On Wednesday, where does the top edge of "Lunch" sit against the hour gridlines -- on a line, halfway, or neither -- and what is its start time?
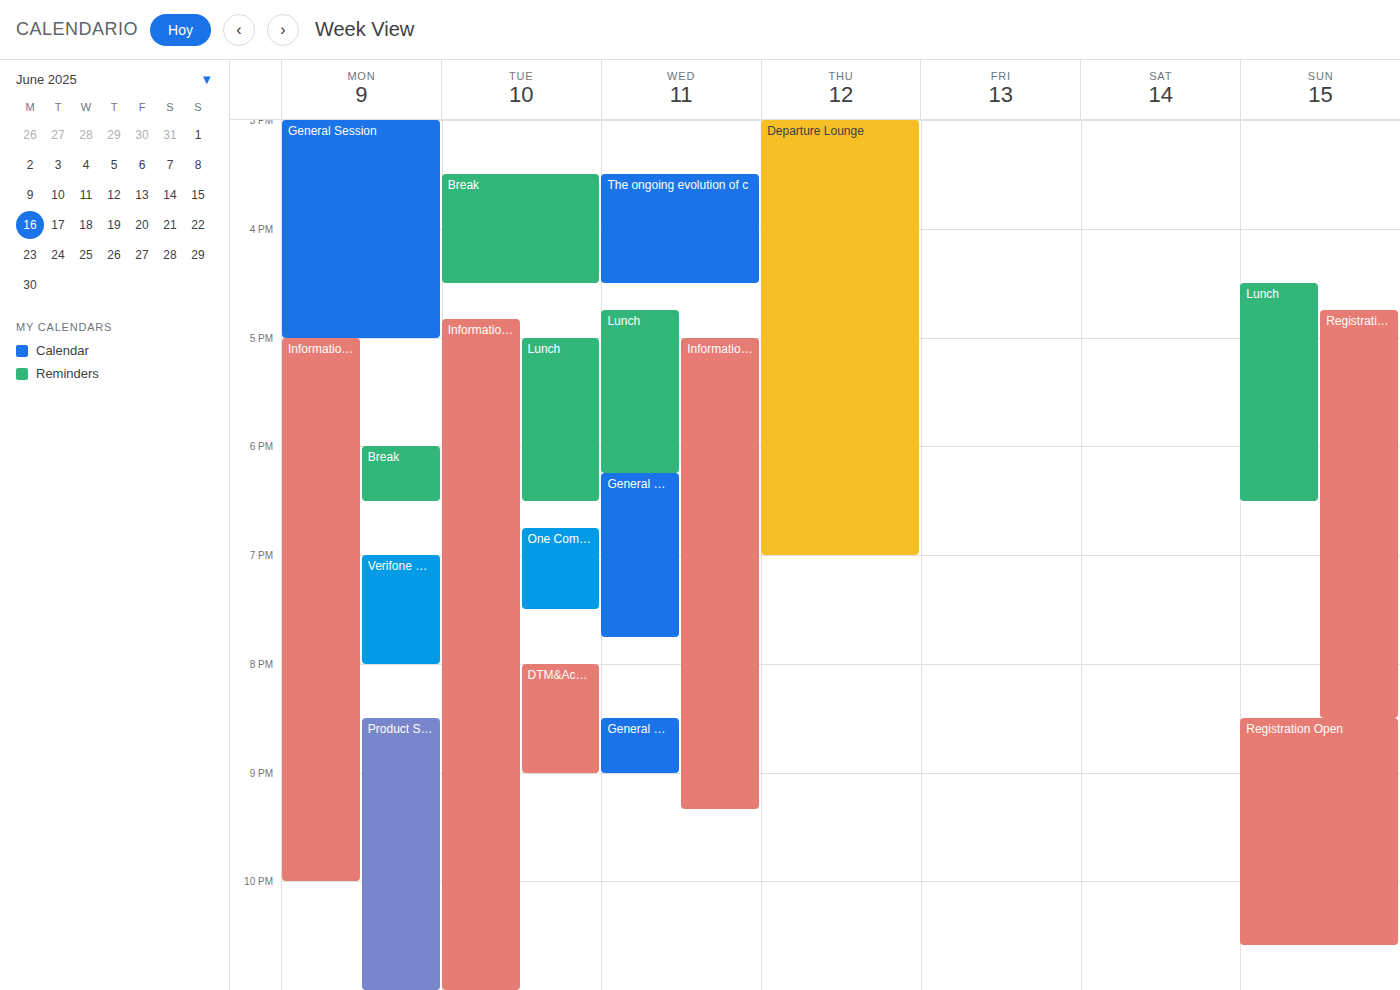
16:45 -- neither: three quarters of the way from the 16:00 line to the 17:00 line.